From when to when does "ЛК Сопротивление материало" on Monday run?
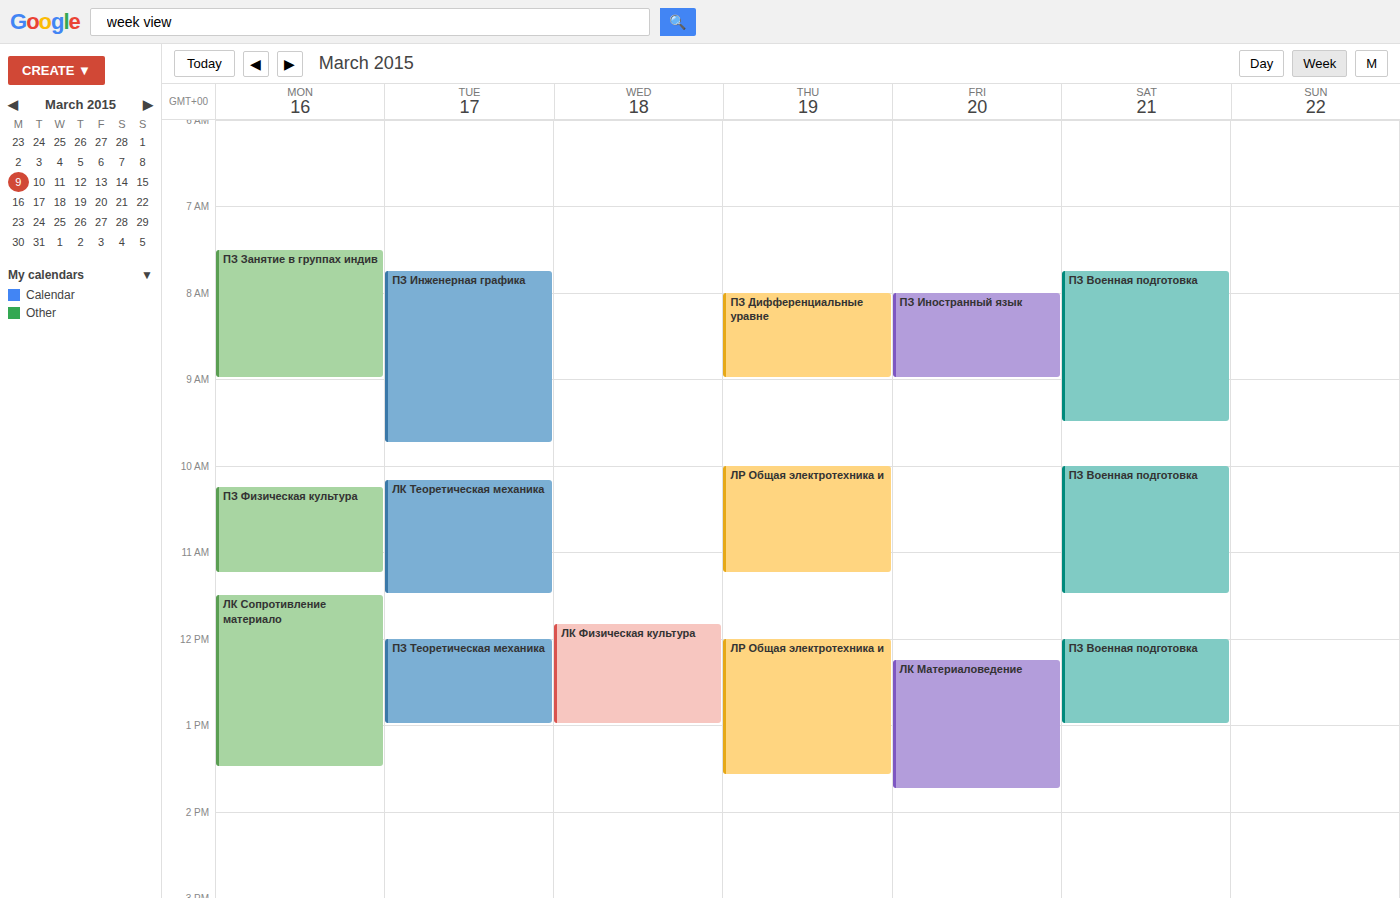
11:30 AM to 1:30 PM